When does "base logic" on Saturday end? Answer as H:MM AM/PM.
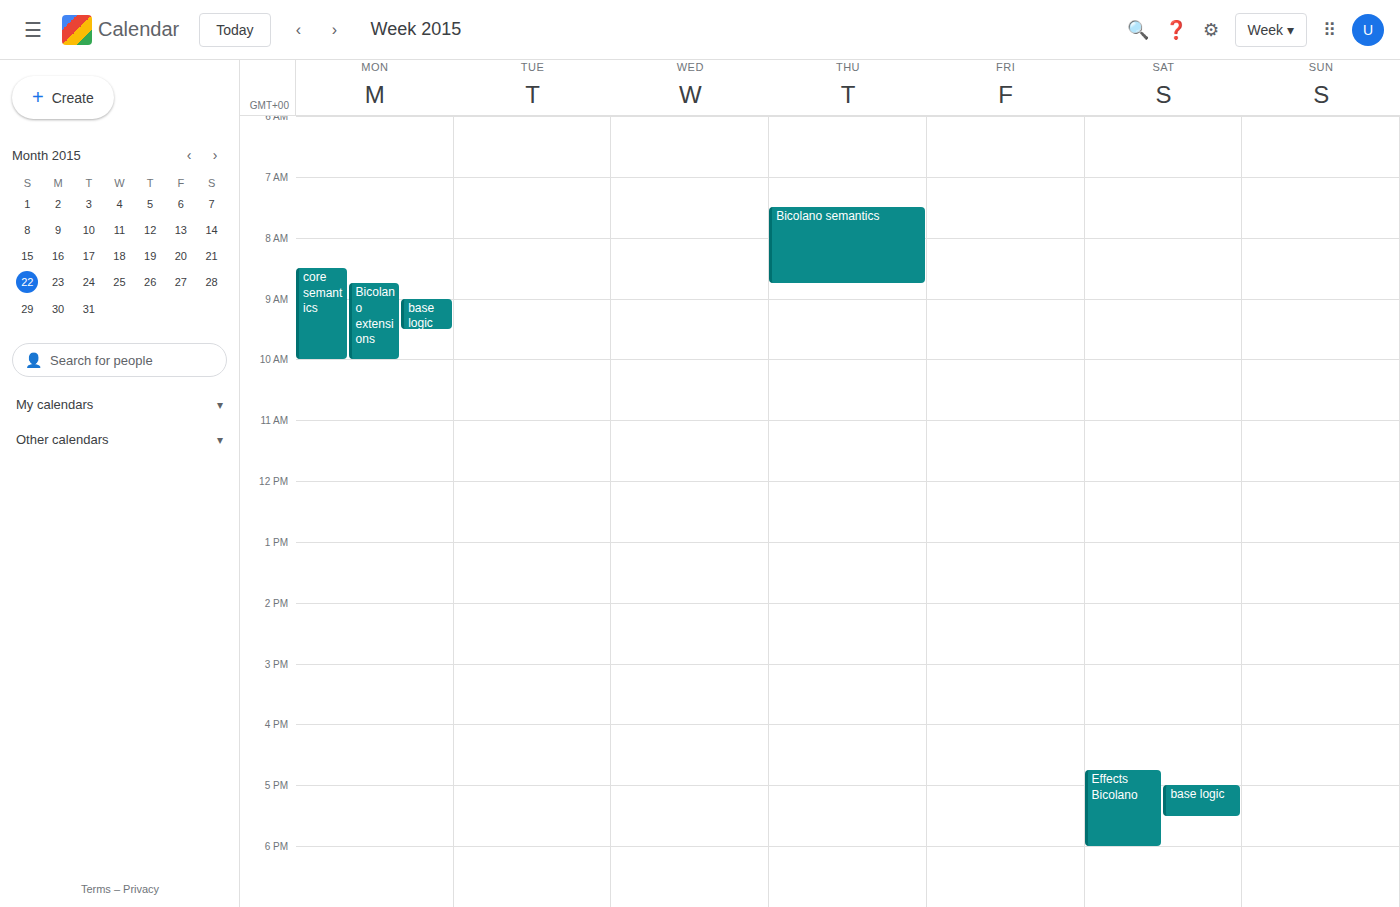
5:30 PM